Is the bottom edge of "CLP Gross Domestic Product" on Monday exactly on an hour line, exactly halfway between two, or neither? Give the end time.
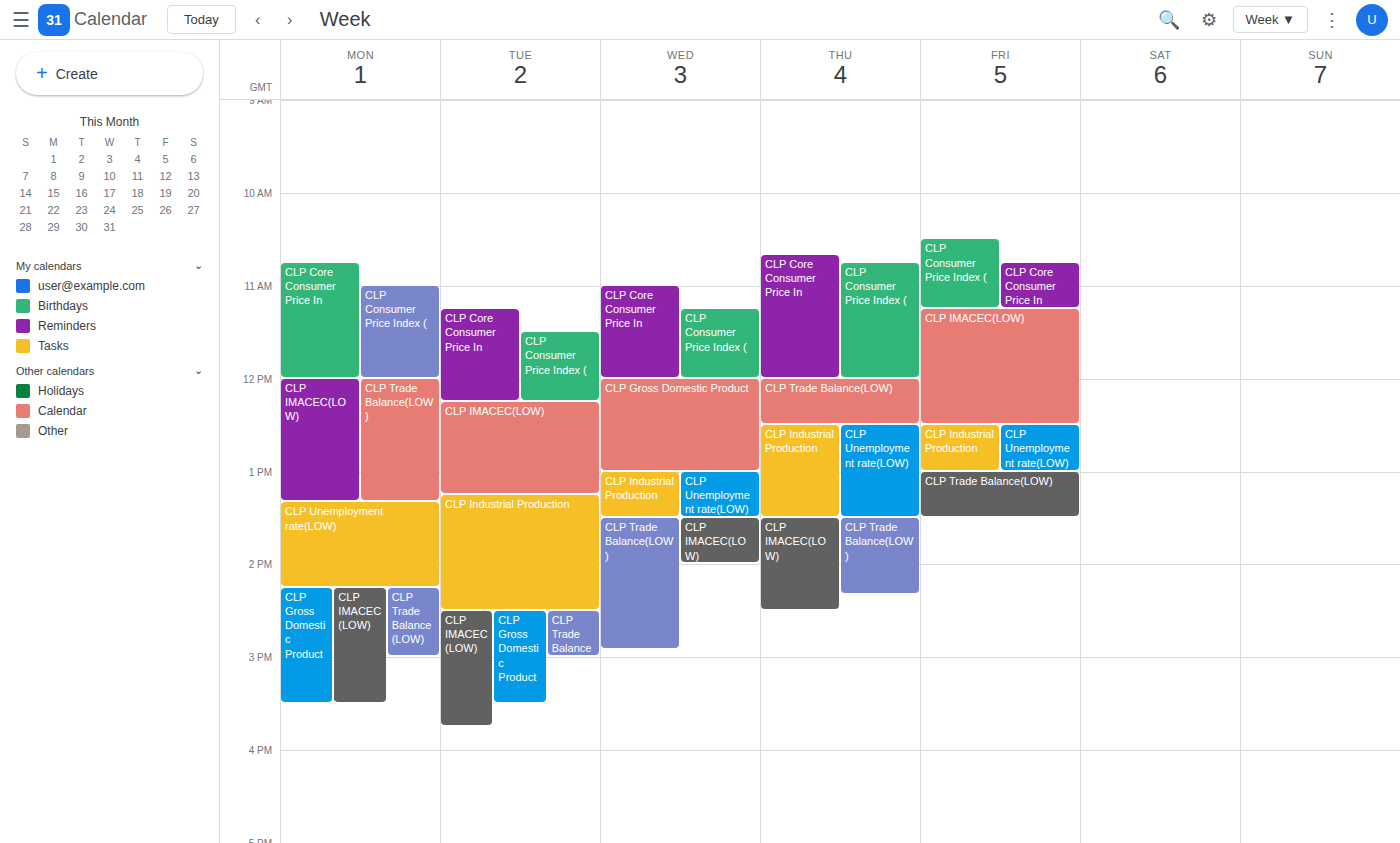
3:30 PM -- halfway between the 3 PM and 4 PM lines.